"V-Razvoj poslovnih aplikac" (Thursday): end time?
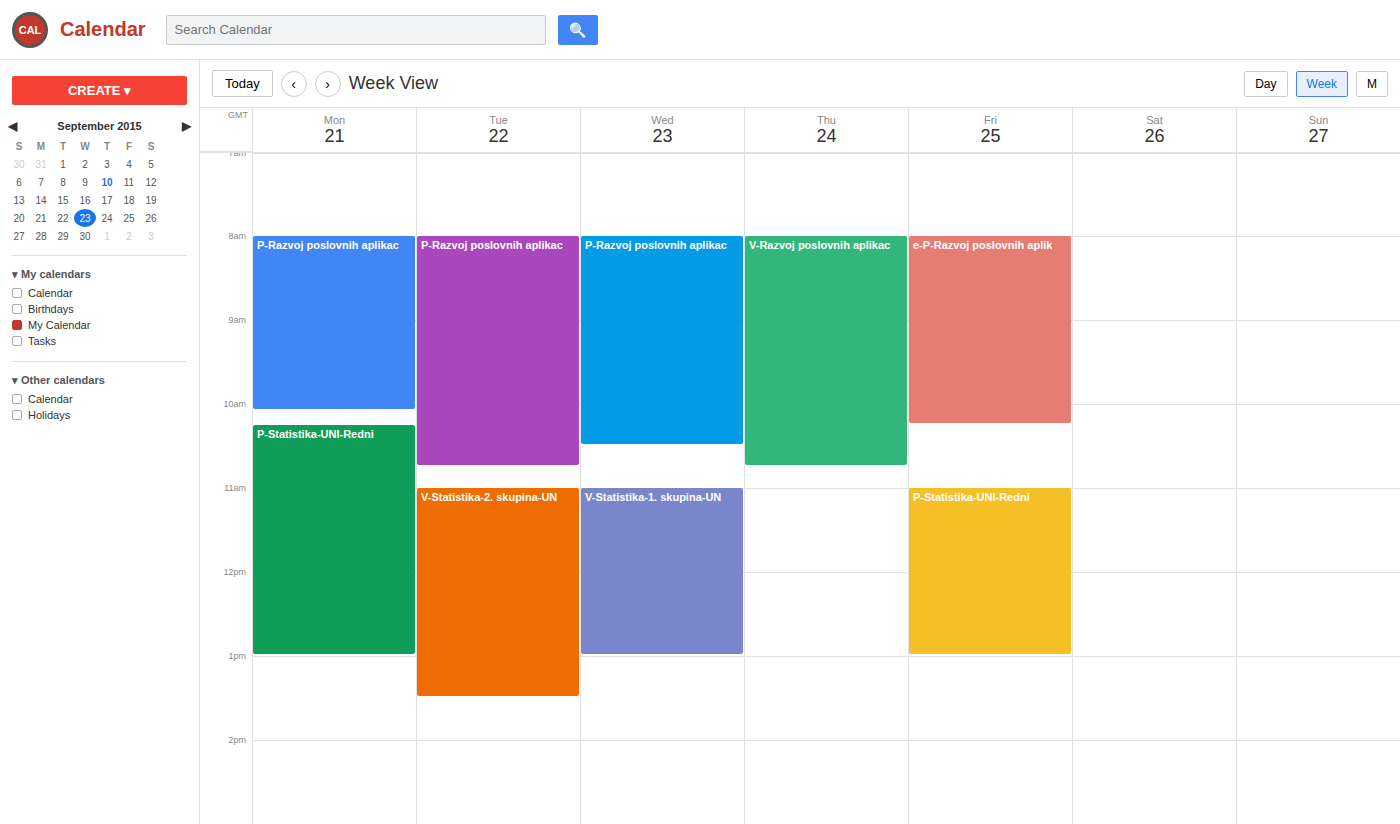
10:45